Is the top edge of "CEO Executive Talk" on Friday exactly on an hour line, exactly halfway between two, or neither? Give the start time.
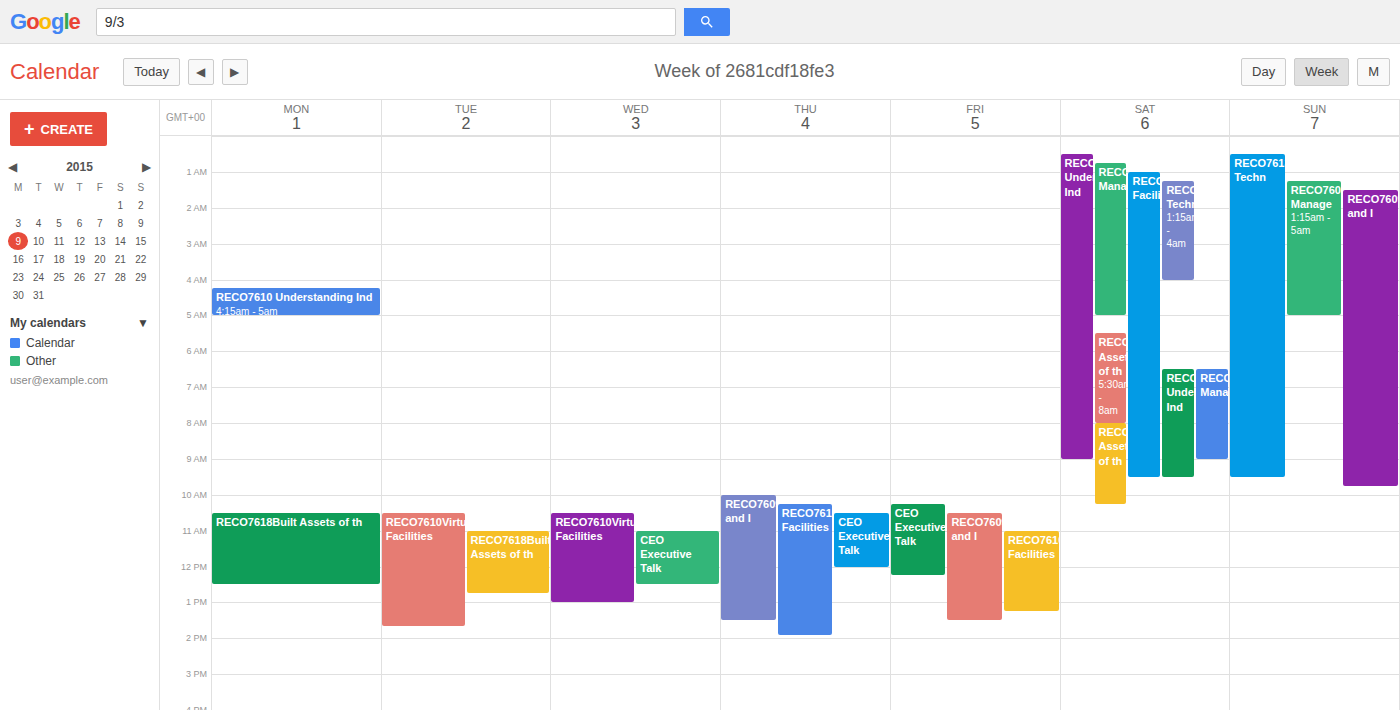
10:15 AM -- neither: a quarter of the way from the 10 AM line to the 11 AM line.